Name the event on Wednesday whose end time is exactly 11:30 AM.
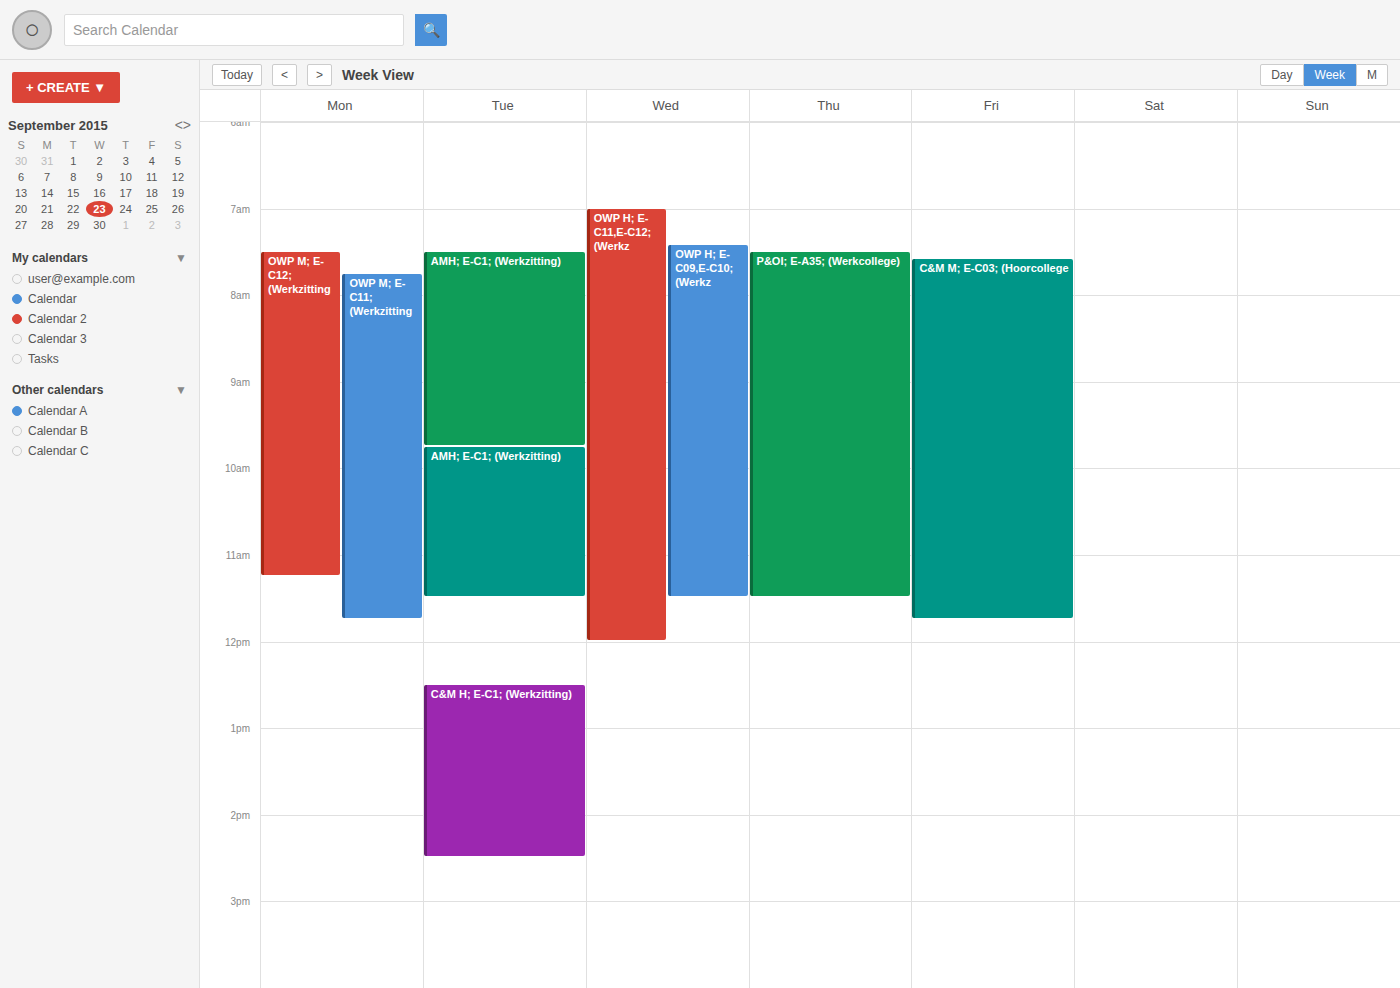
"OWP H; E-C09,E-C10; (Werkz"